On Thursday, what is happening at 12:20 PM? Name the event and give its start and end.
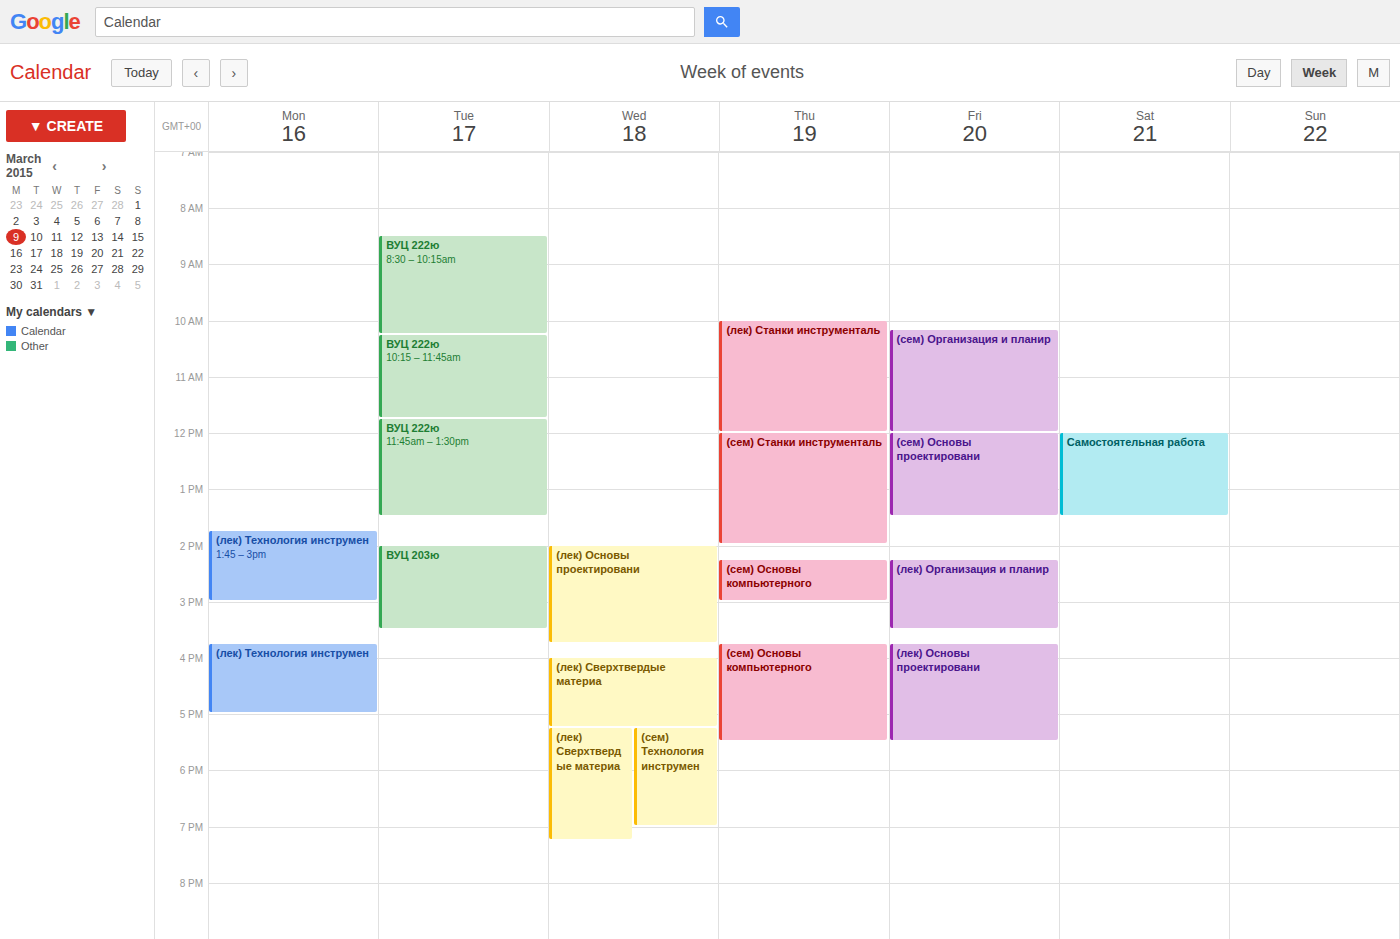
"(сем) Станки инструменталь", 12:00 PM to 2:00 PM